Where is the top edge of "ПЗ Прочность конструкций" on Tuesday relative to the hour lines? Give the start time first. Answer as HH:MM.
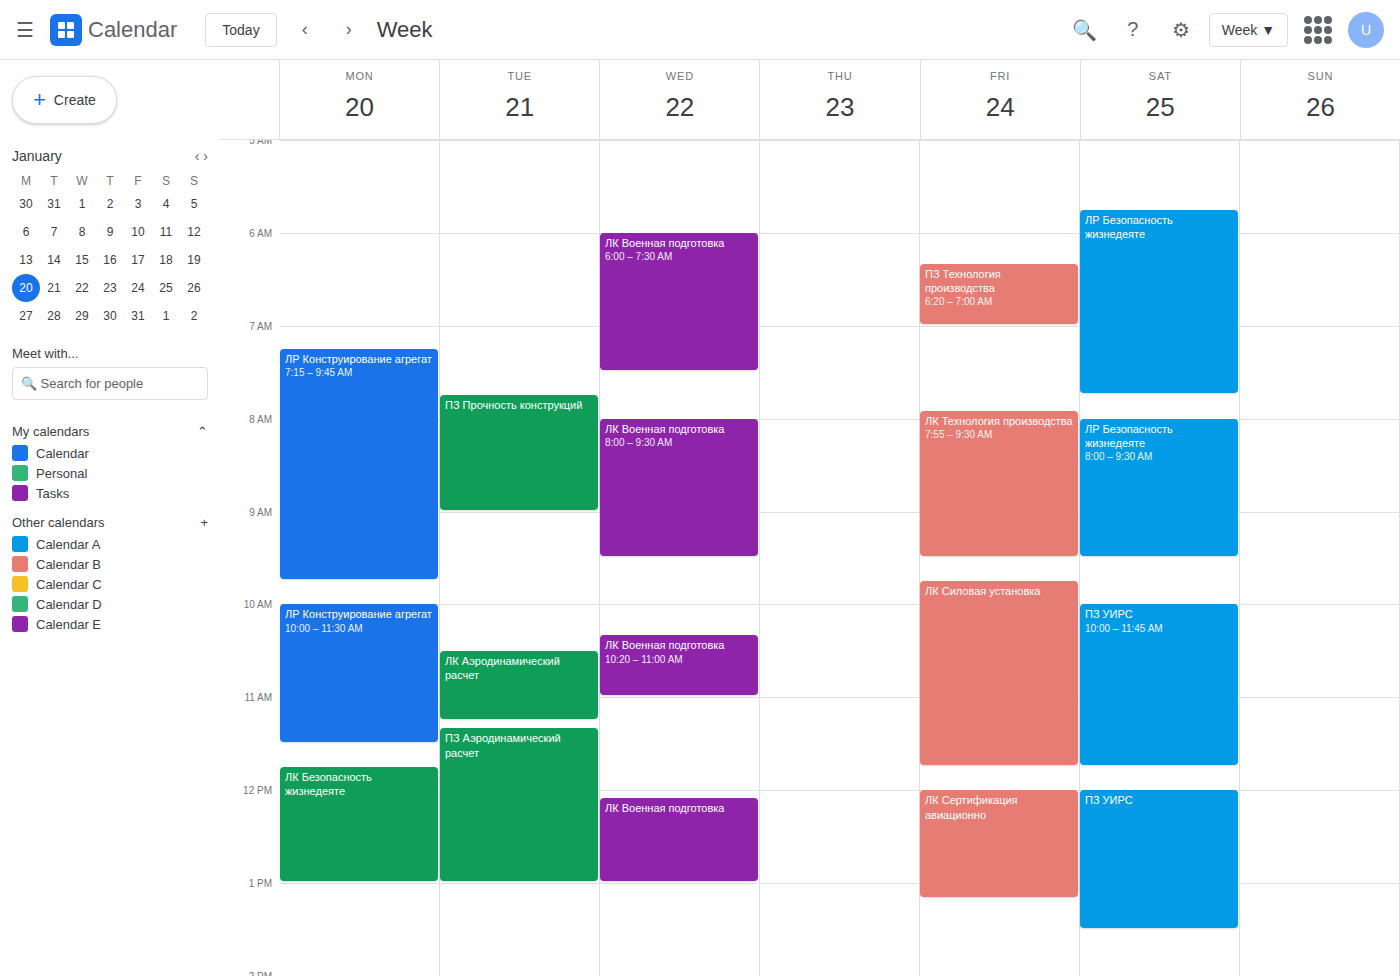
07:45 -- neither: three quarters of the way from the 07:00 line to the 08:00 line.